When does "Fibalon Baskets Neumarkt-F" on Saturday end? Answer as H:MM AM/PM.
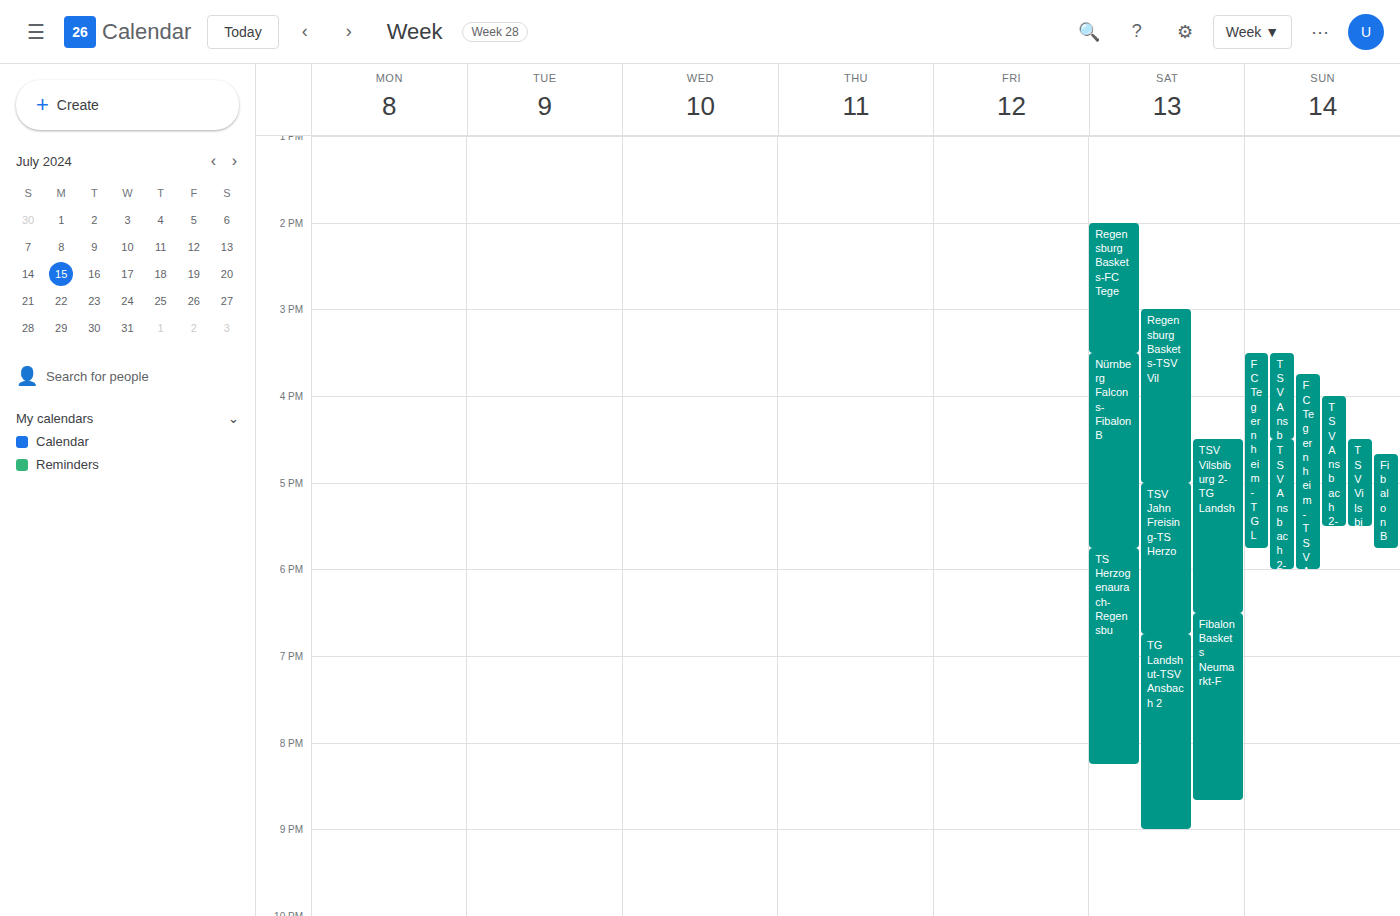
8:40 PM